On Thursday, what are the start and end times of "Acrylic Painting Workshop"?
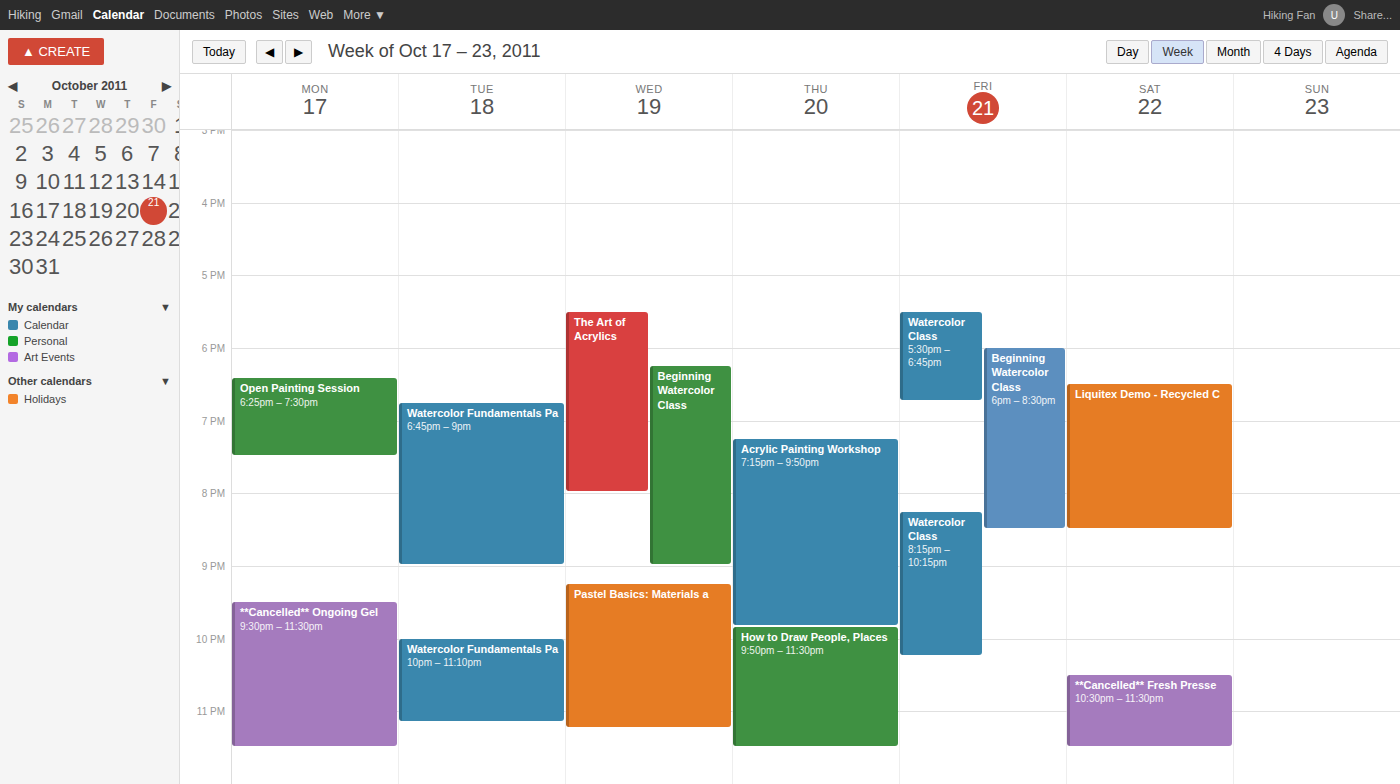
7:15 PM to 9:50 PM